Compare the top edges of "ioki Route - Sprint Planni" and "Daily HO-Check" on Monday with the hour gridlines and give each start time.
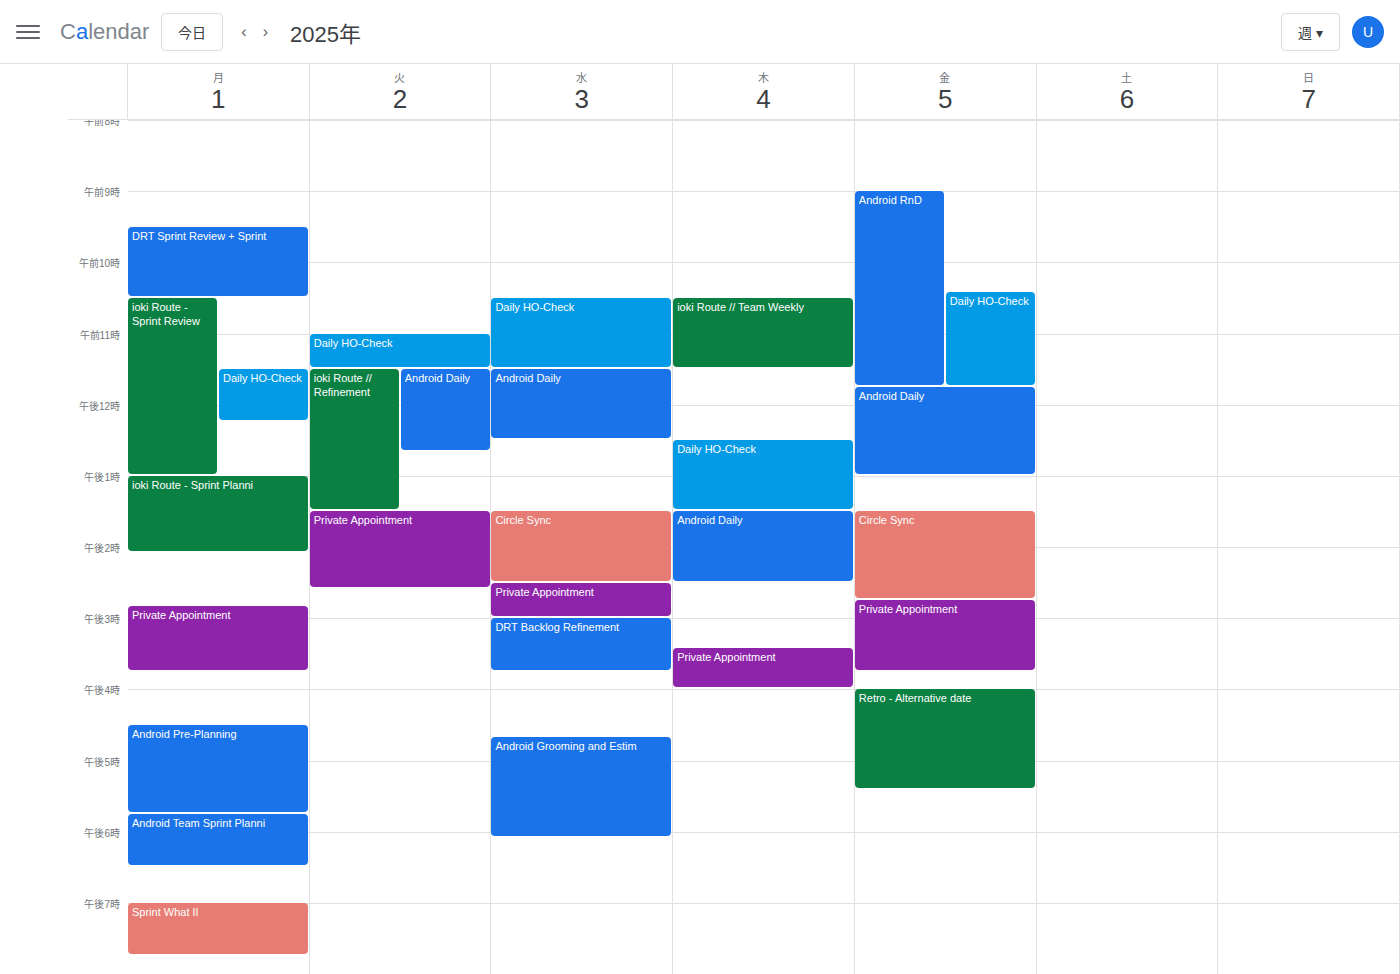
"ioki Route - Sprint Planni": 1:00 PM, exactly on the 1 PM line. "Daily HO-Check": 11:30 AM, halfway between the 11 AM and 12 PM lines.